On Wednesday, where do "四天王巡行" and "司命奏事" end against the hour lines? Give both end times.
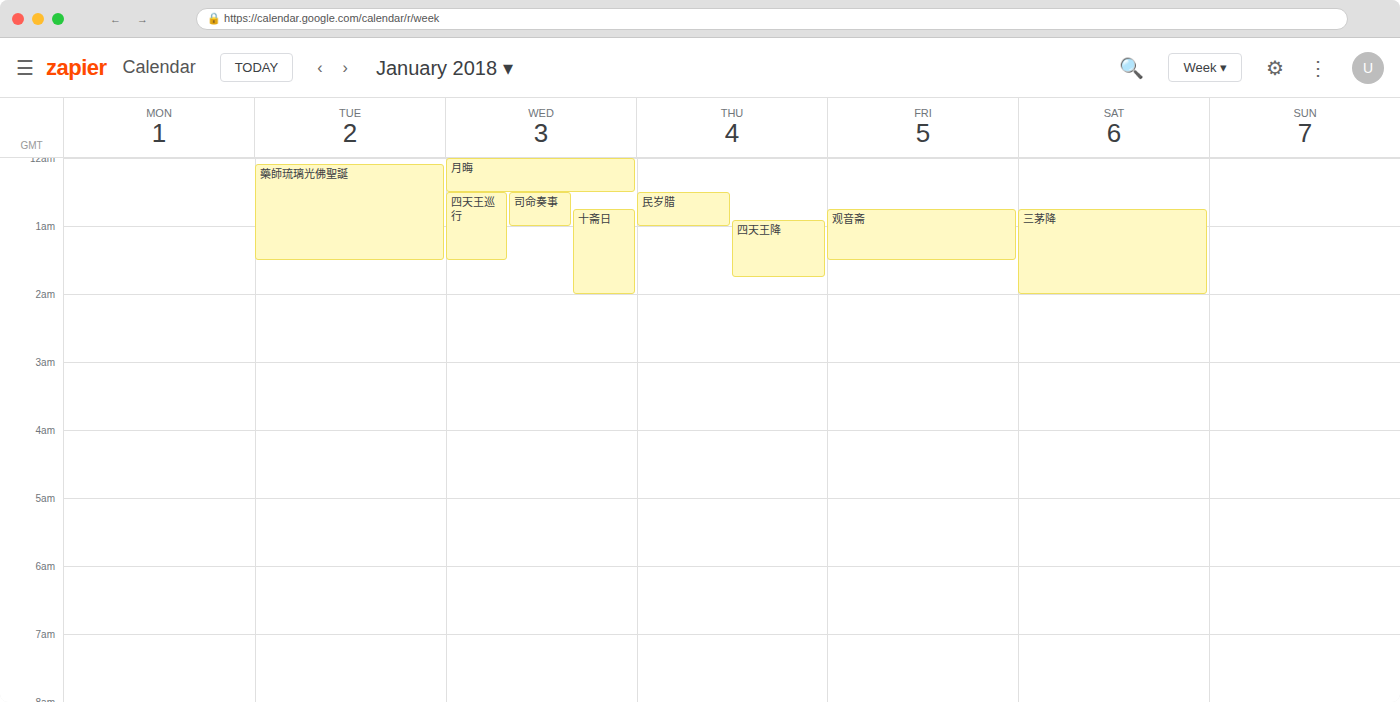
"四天王巡行": 1:30 AM, halfway between the 1 AM and 2 AM lines. "司命奏事": 1:00 AM, exactly on the 1 AM line.